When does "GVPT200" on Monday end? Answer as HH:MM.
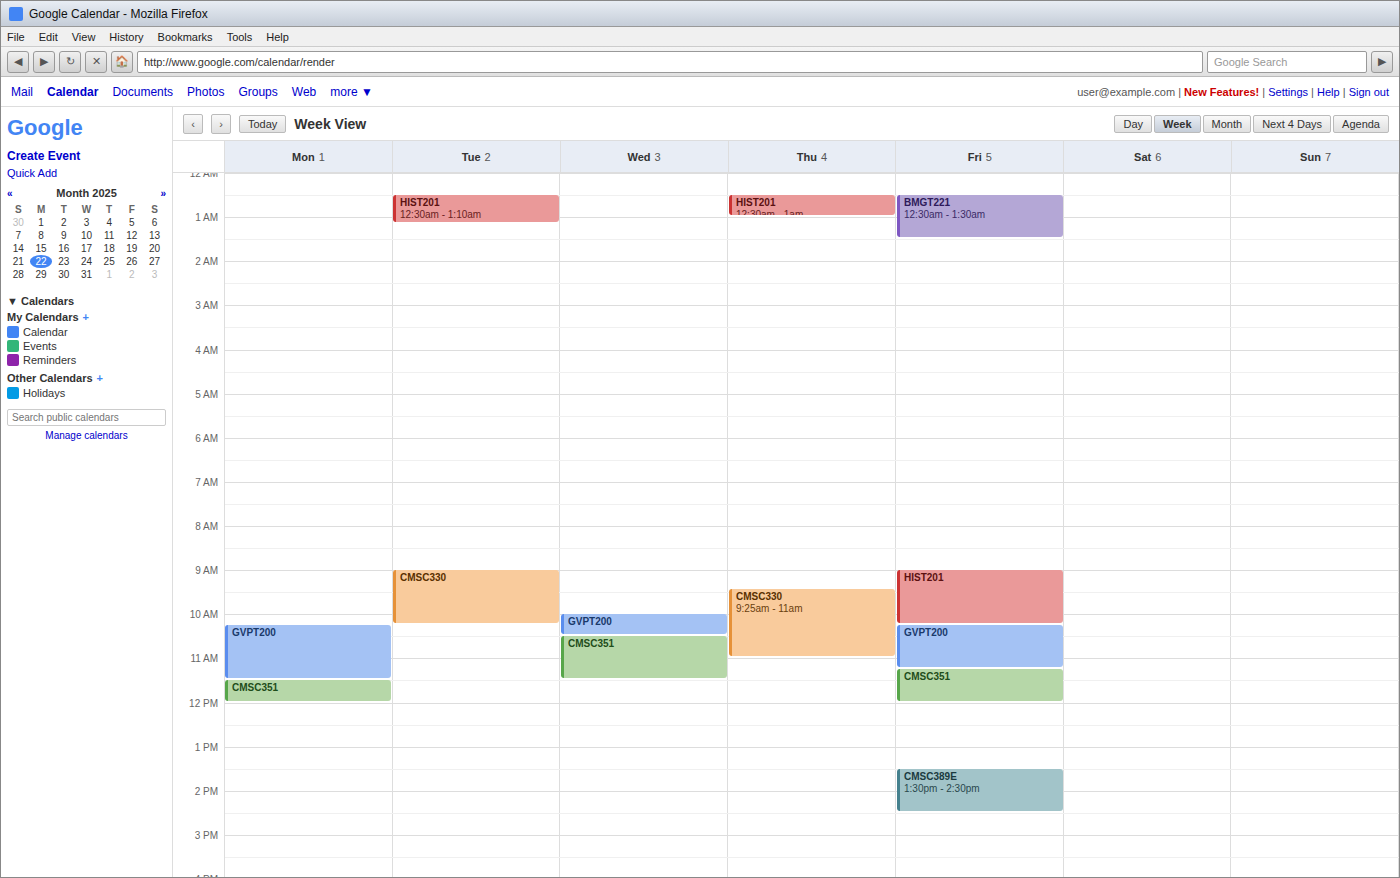
11:30